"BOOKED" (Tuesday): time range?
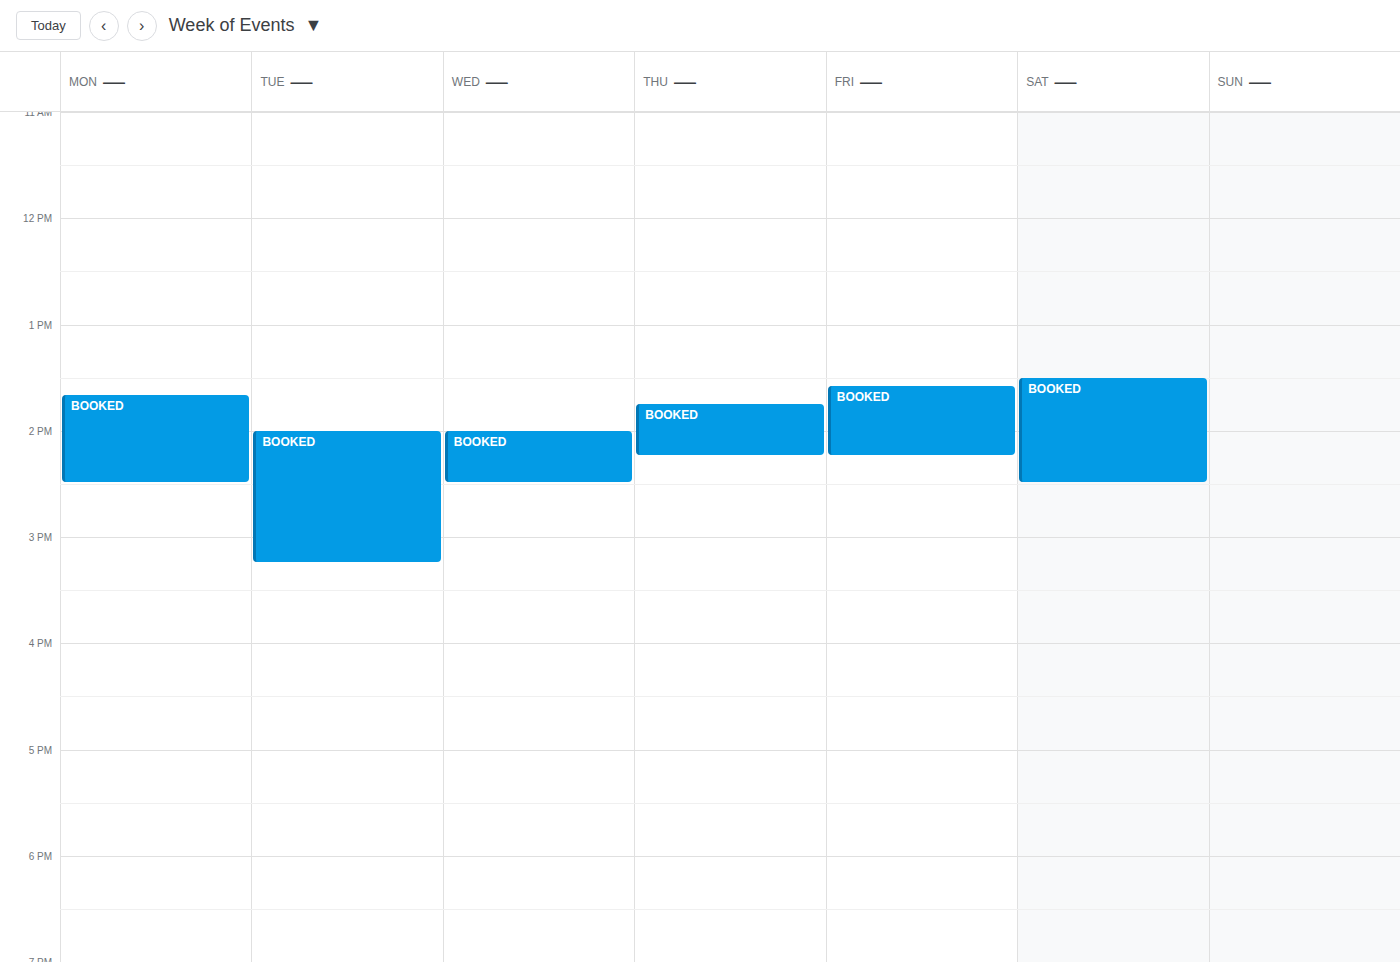
2:00 PM to 3:15 PM